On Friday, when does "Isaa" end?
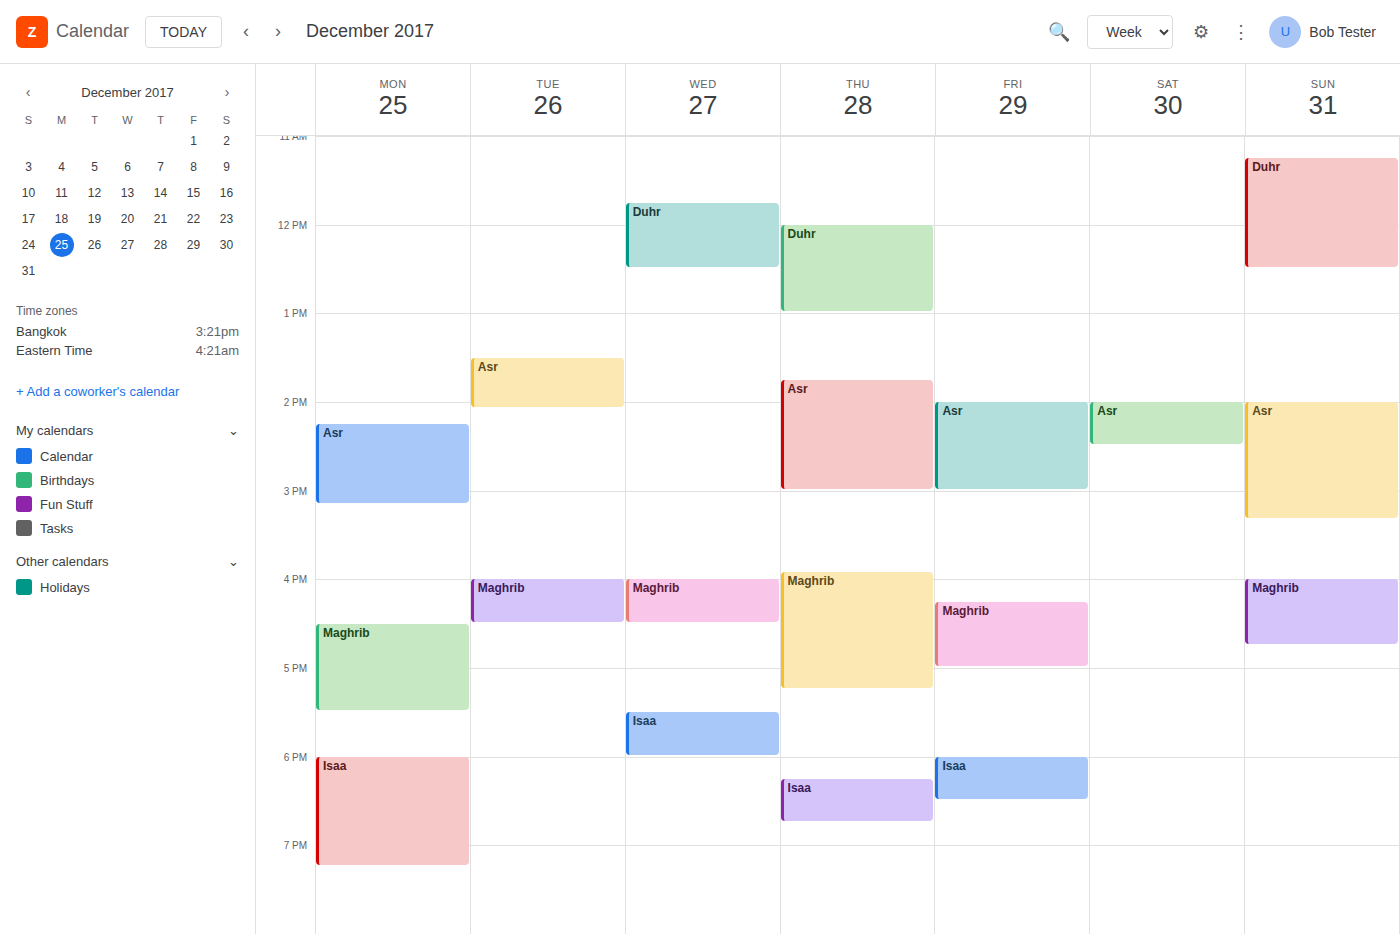
6:30 PM